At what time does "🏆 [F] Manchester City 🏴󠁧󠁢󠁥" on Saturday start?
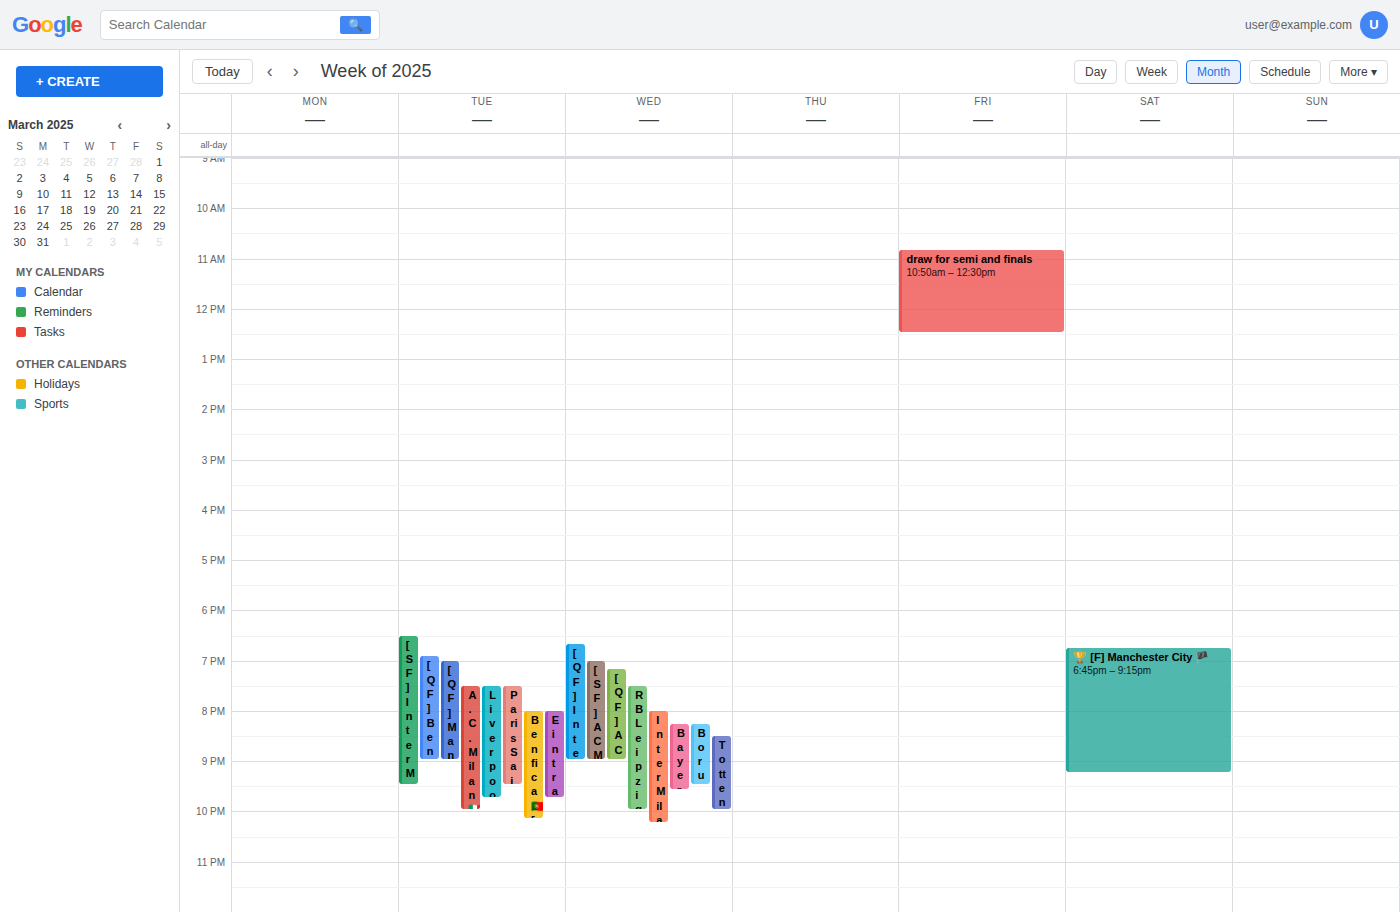
6:45 PM